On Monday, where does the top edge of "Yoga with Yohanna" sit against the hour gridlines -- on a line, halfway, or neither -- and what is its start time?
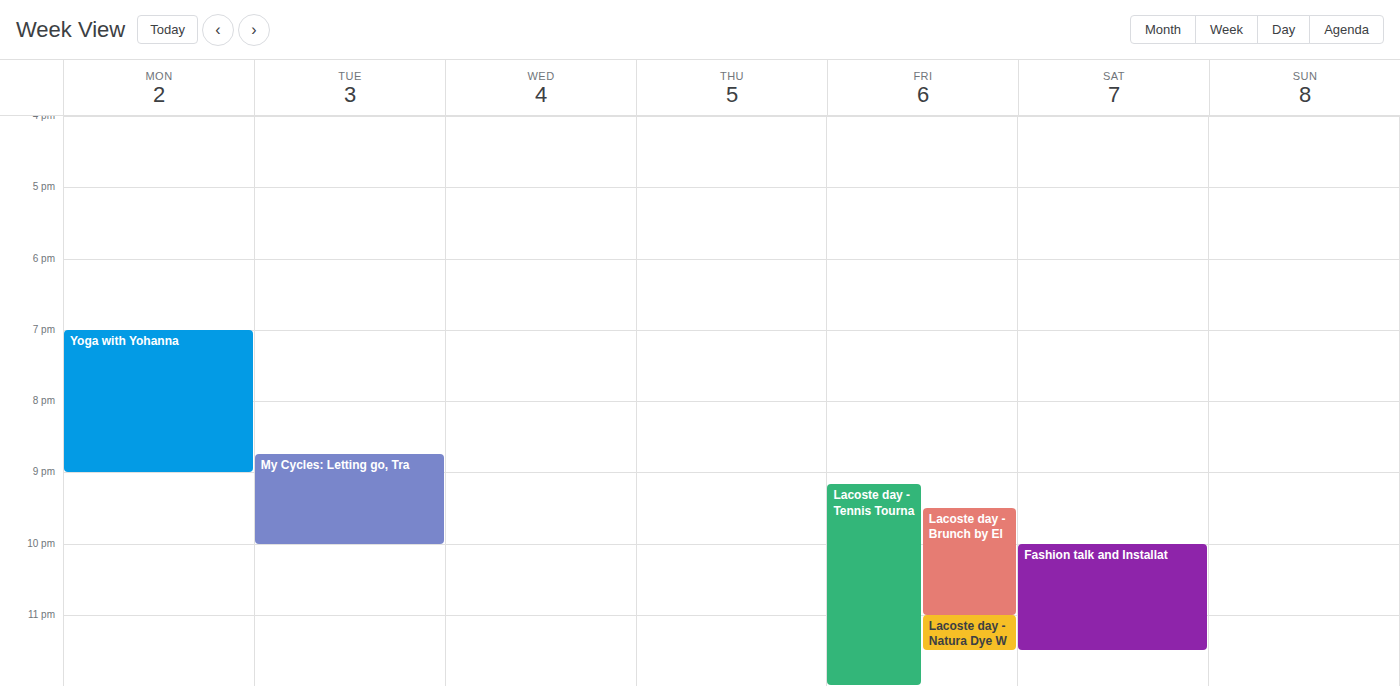
7:00 PM -- exactly on the 7 PM line.